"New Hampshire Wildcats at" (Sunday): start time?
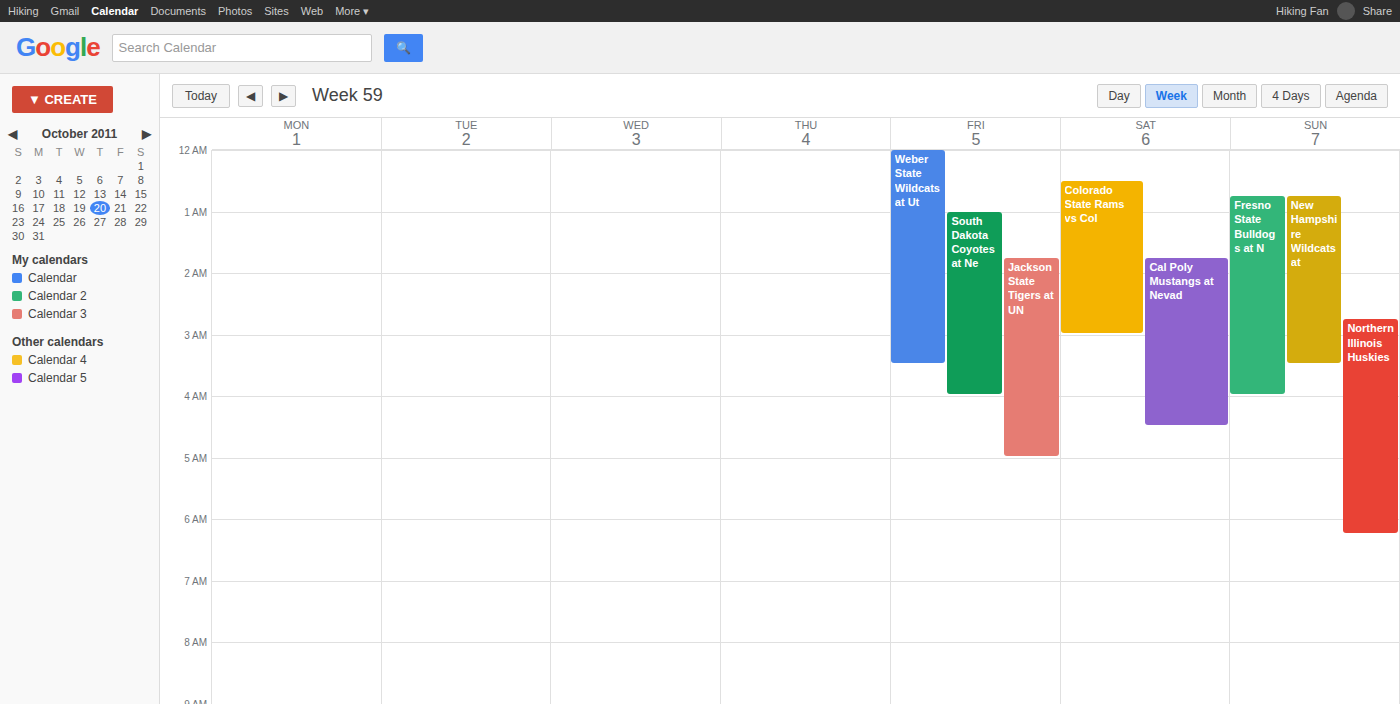
12:45 AM